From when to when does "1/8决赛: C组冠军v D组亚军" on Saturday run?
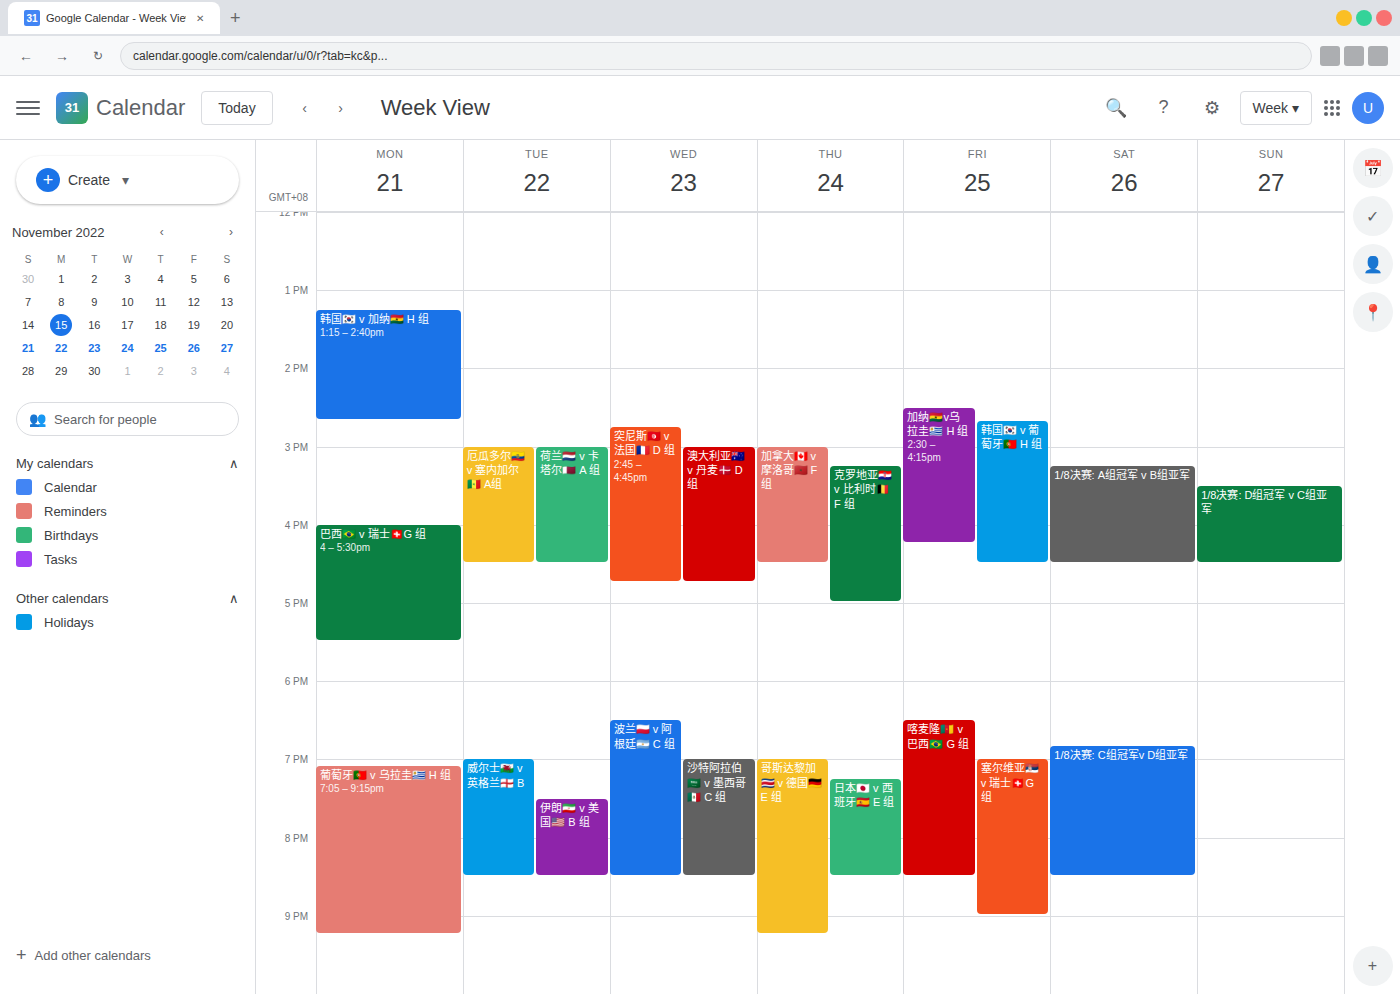
6:50 PM to 8:30 PM